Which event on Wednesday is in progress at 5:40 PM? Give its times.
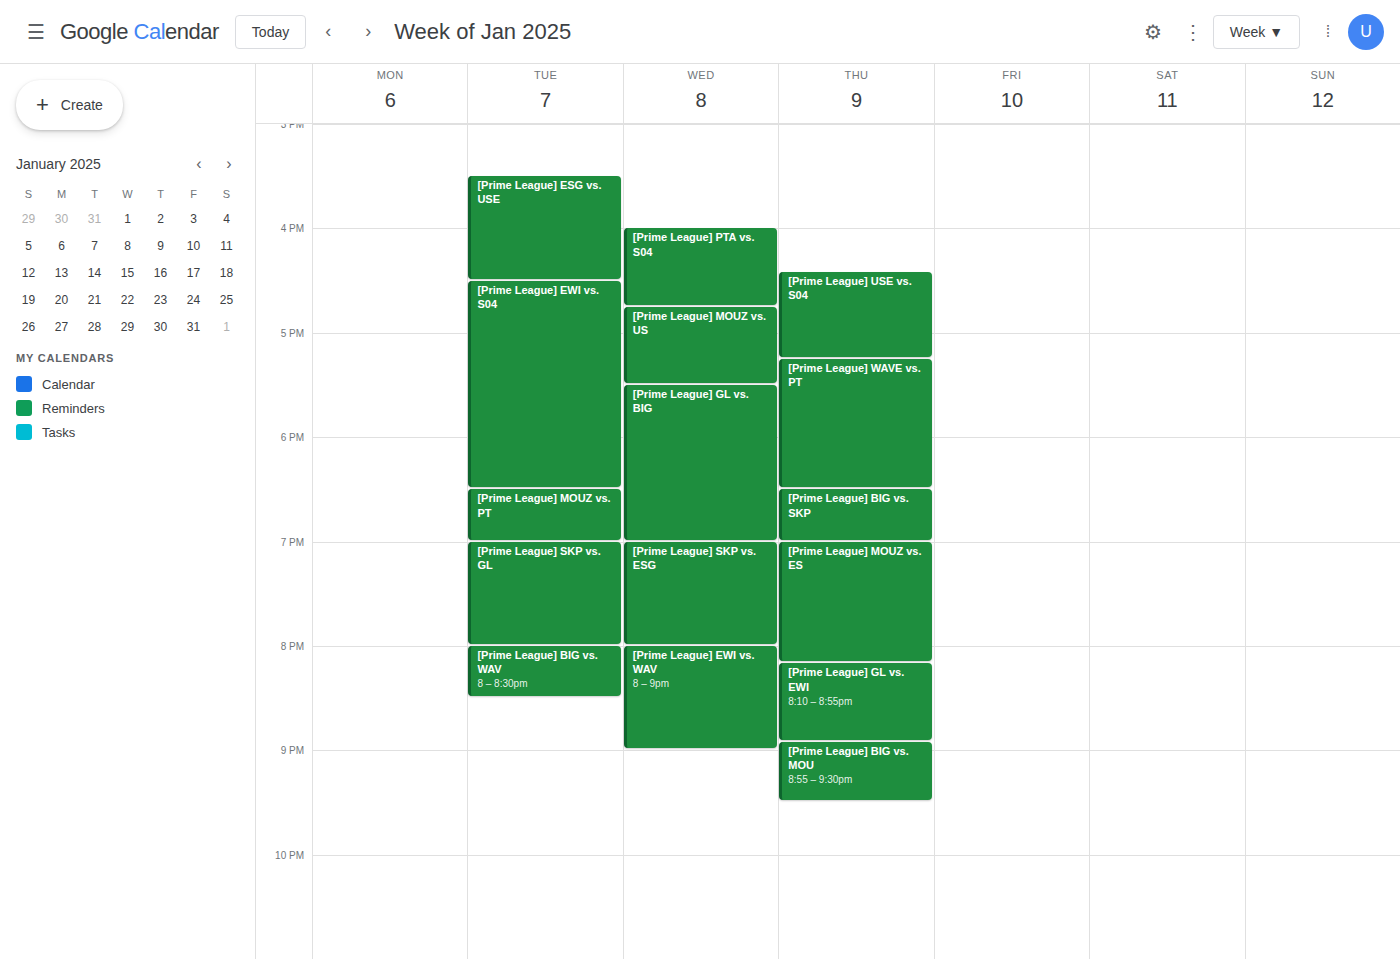
"[Prime League] GL vs. BIG", 5:30 PM to 7:00 PM